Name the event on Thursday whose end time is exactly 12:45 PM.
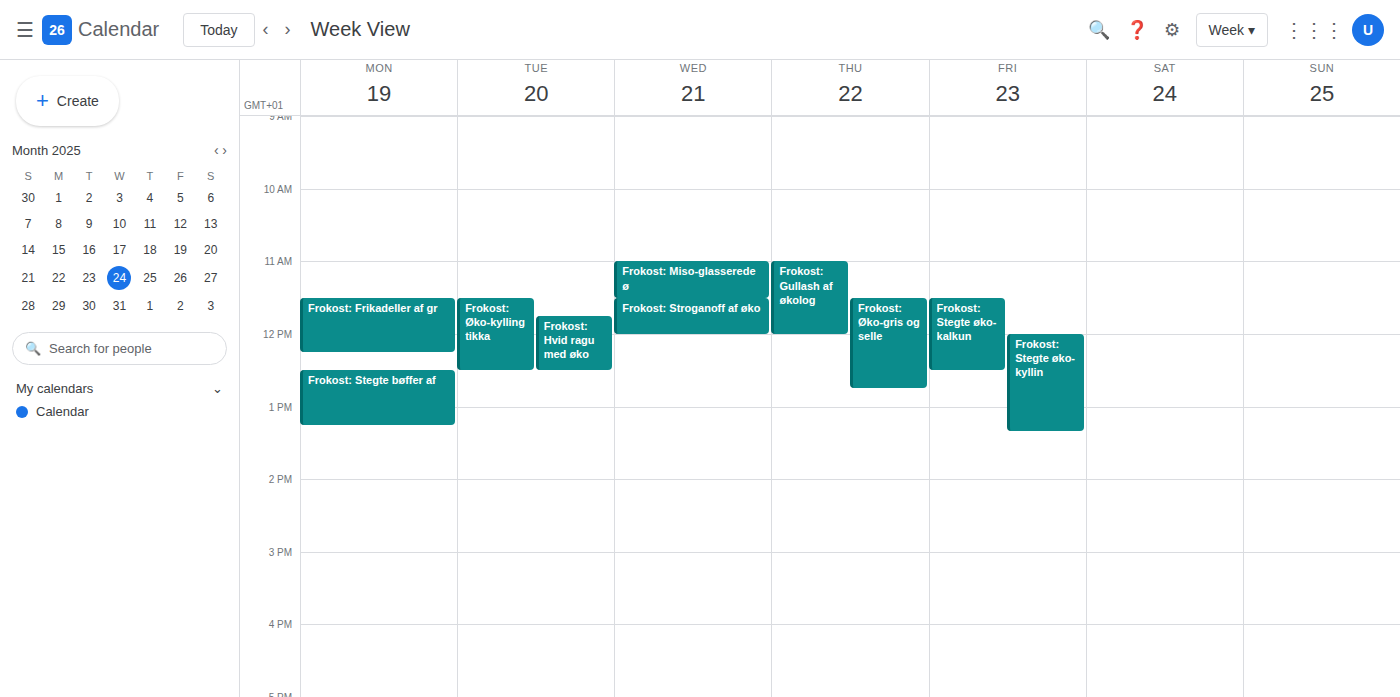
"Frokost: Øko-gris og selle"